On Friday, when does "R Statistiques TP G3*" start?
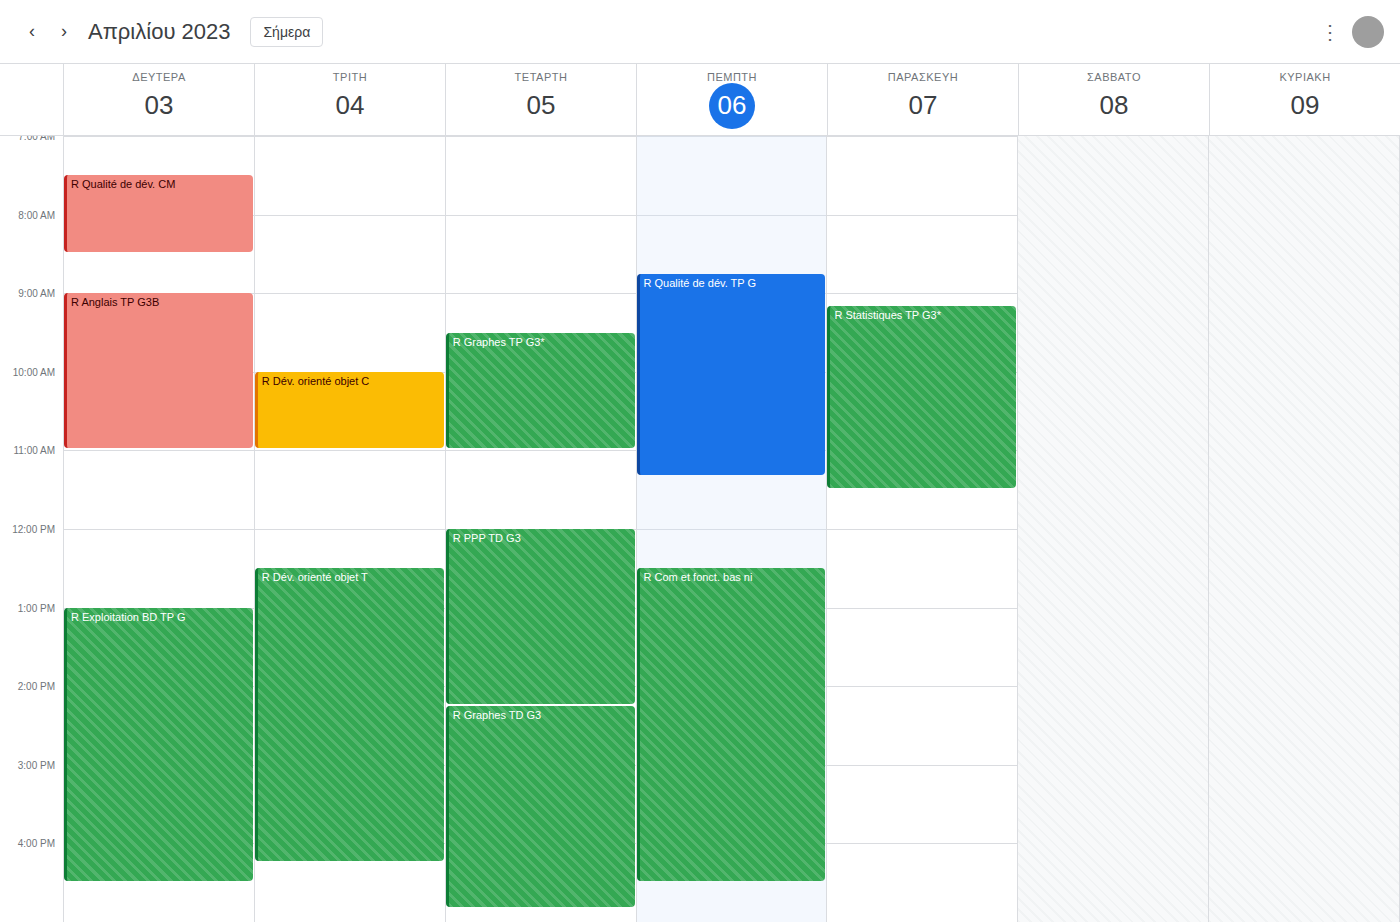
09:10